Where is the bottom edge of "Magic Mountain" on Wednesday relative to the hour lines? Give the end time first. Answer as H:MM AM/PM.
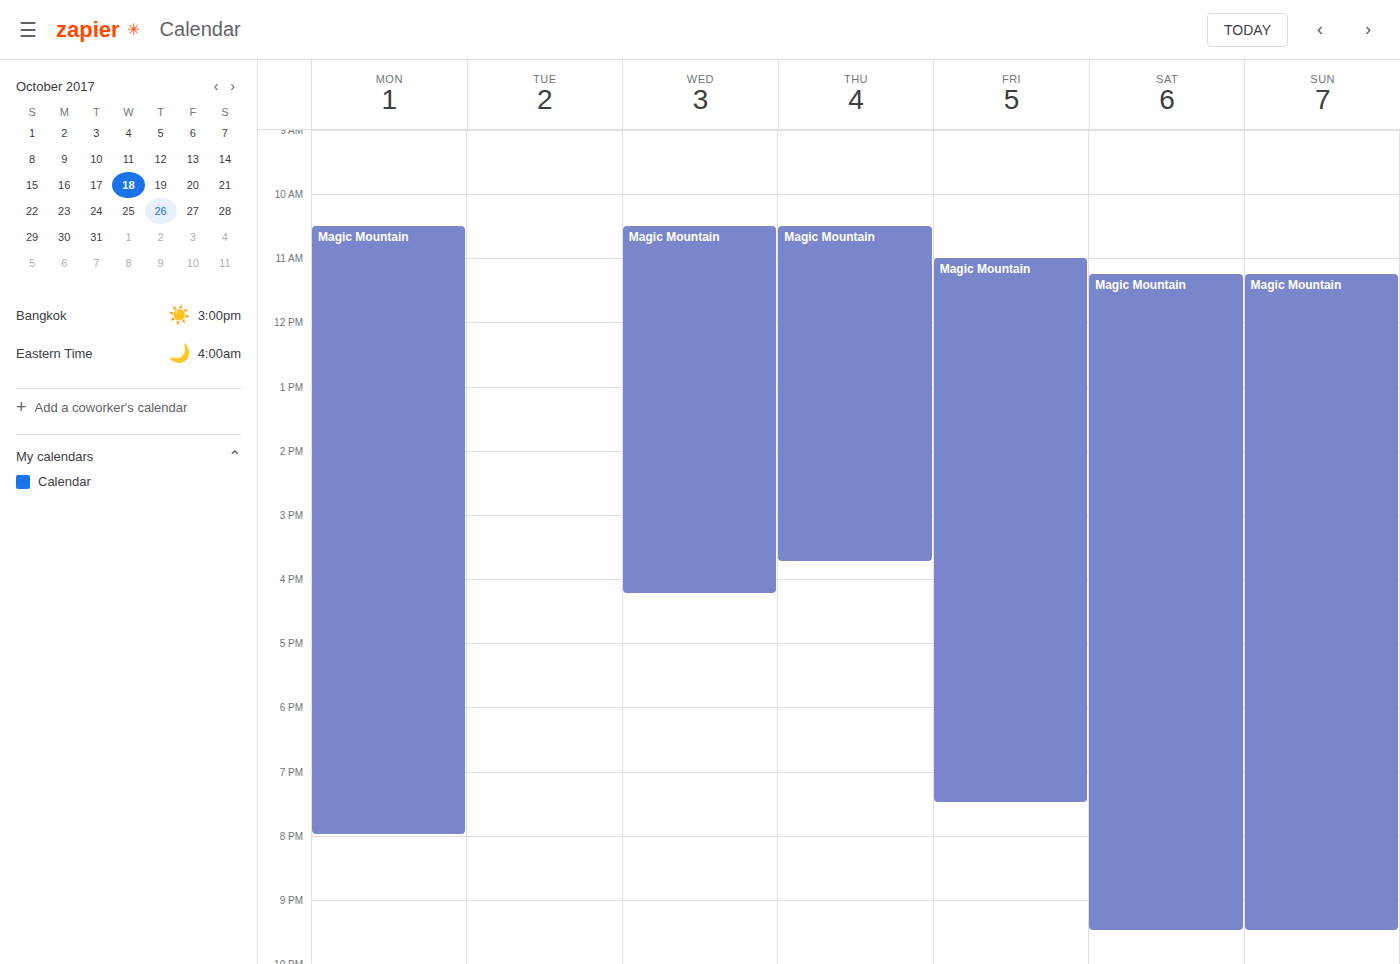
4:15 PM -- neither: a quarter of the way from the 4 PM line to the 5 PM line.